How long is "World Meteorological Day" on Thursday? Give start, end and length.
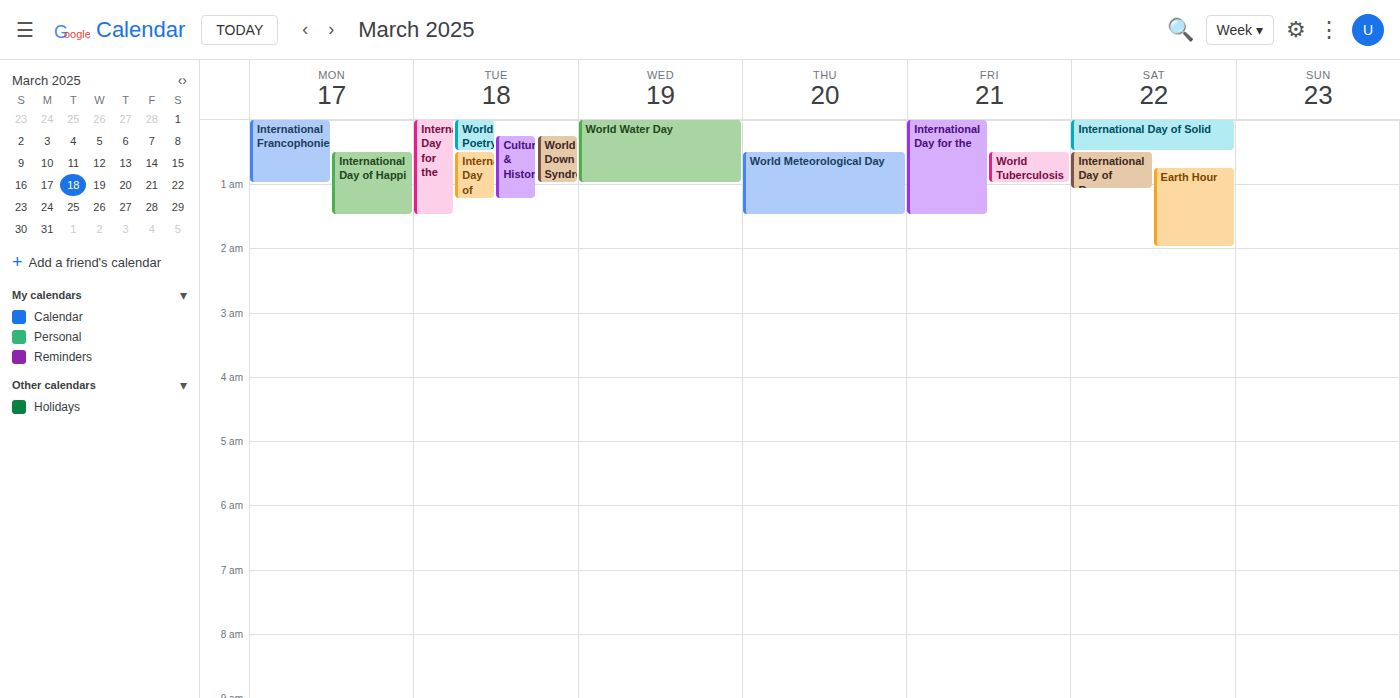
12:30 AM to 1:30 AM, 1 hour